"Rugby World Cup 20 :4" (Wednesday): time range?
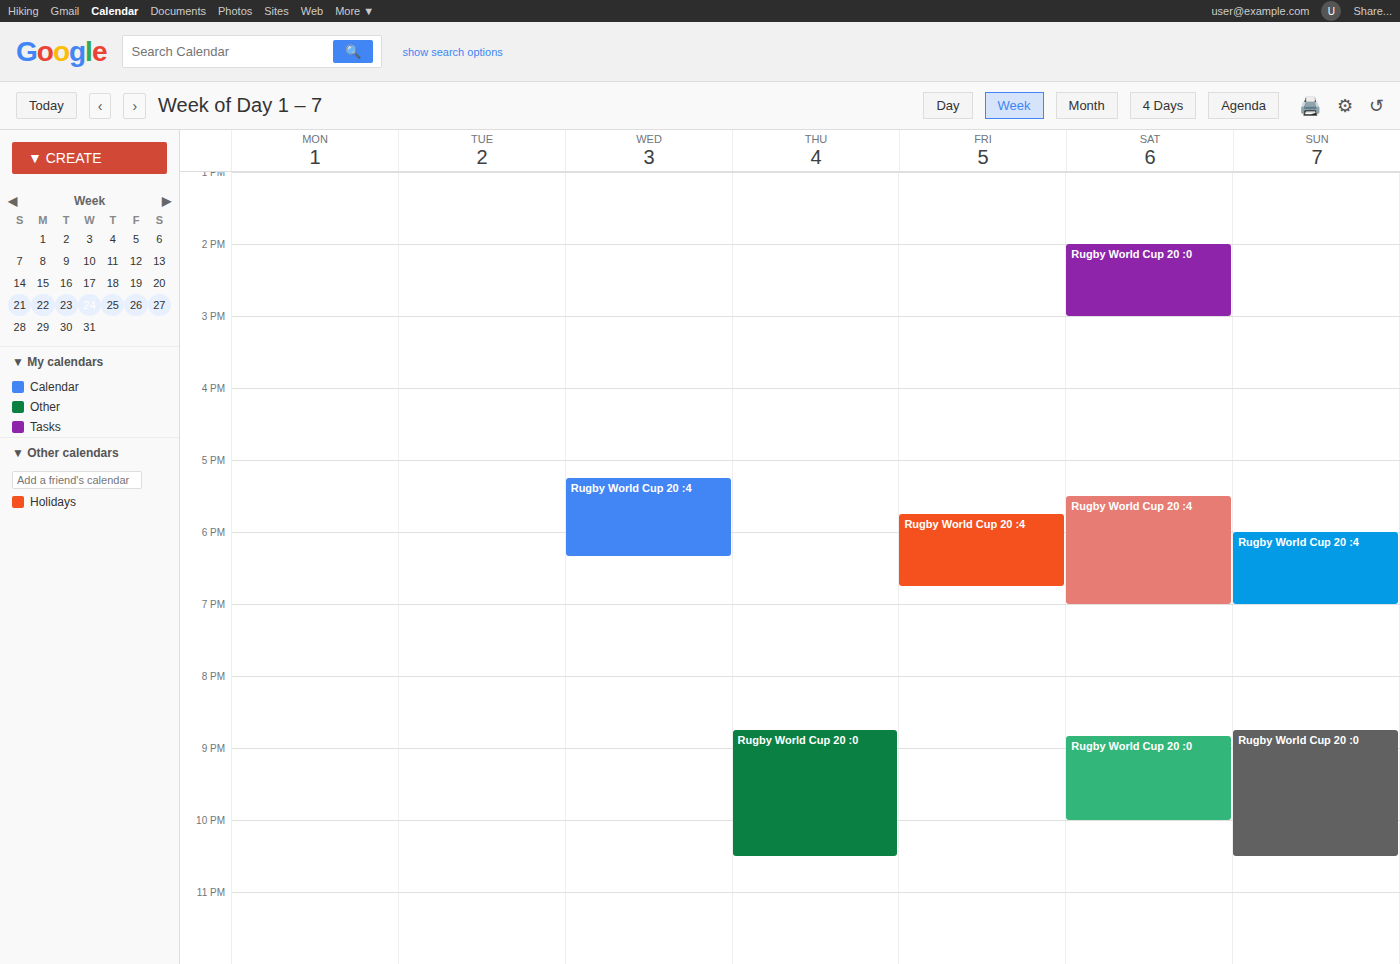
5:15 PM to 6:20 PM